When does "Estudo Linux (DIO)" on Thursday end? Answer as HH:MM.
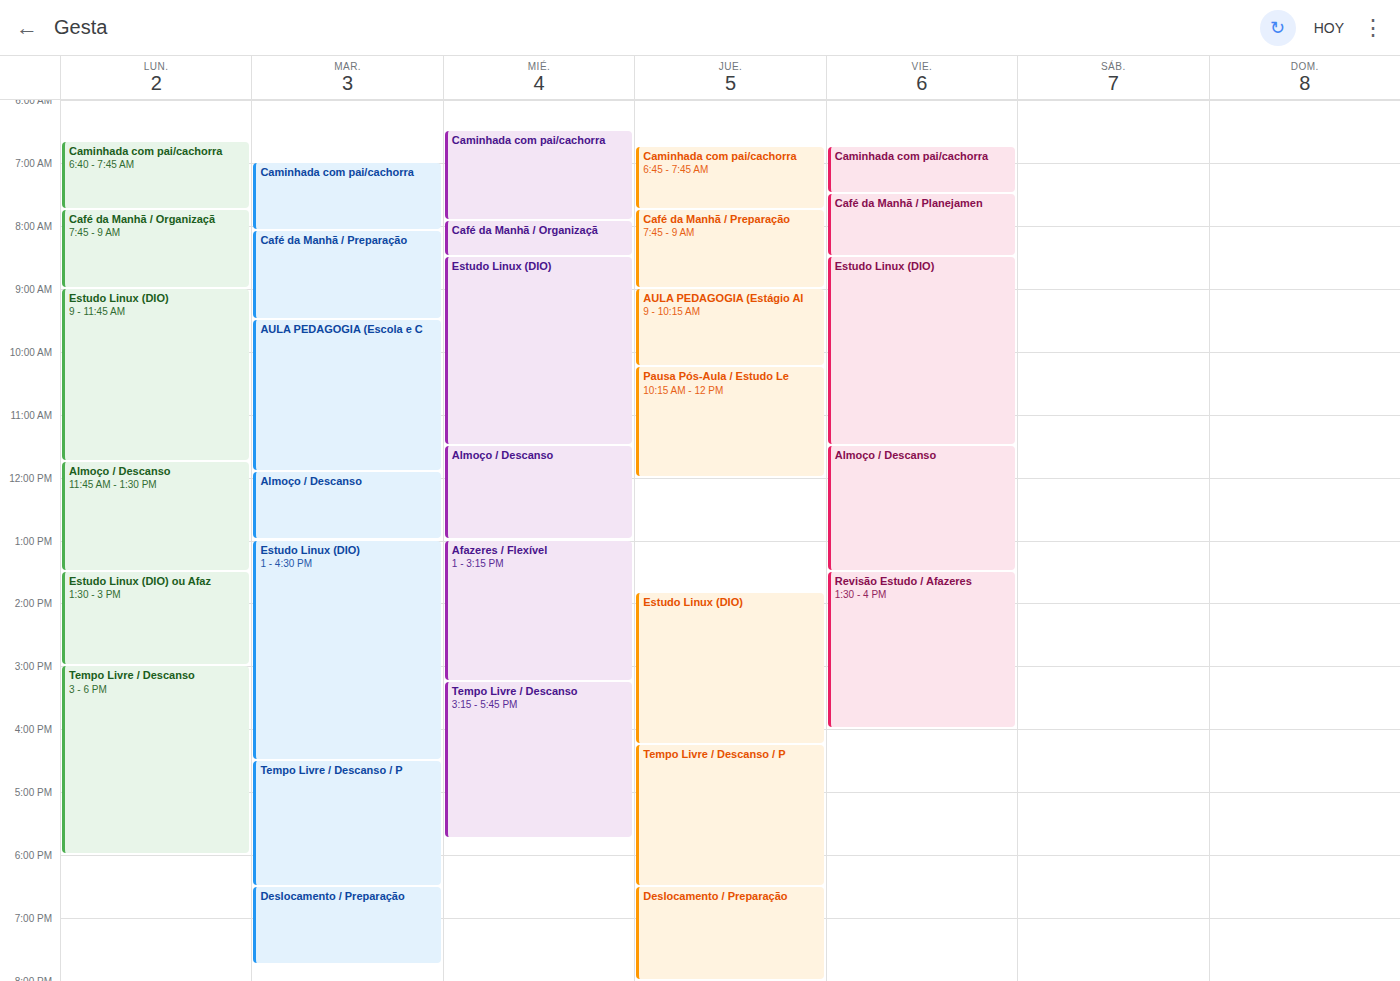
16:15